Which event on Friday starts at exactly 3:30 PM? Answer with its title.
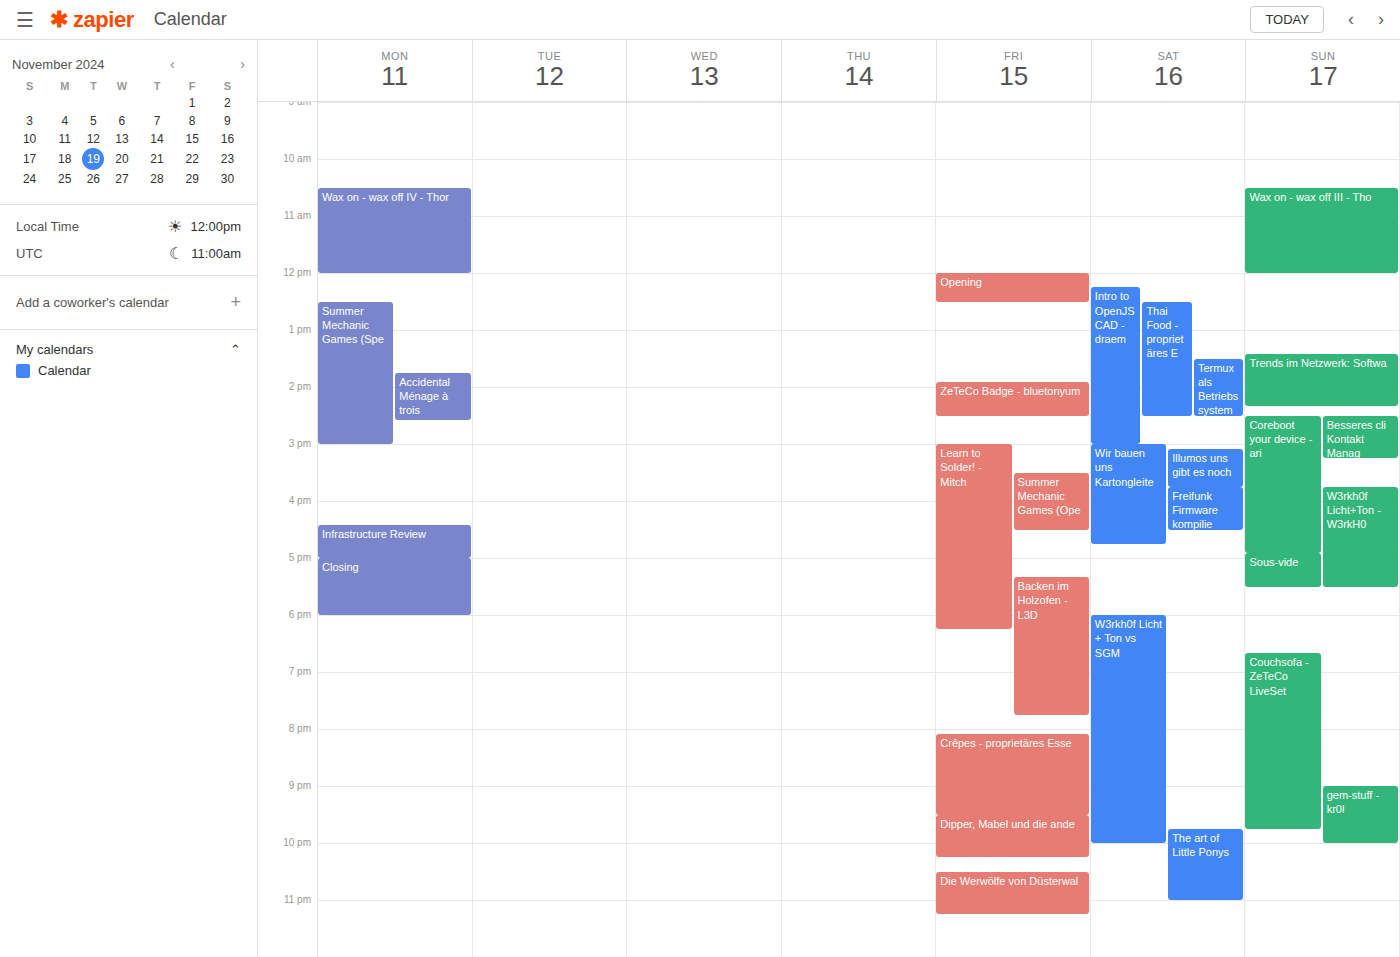
"Summer Mechanic Games (Ope"